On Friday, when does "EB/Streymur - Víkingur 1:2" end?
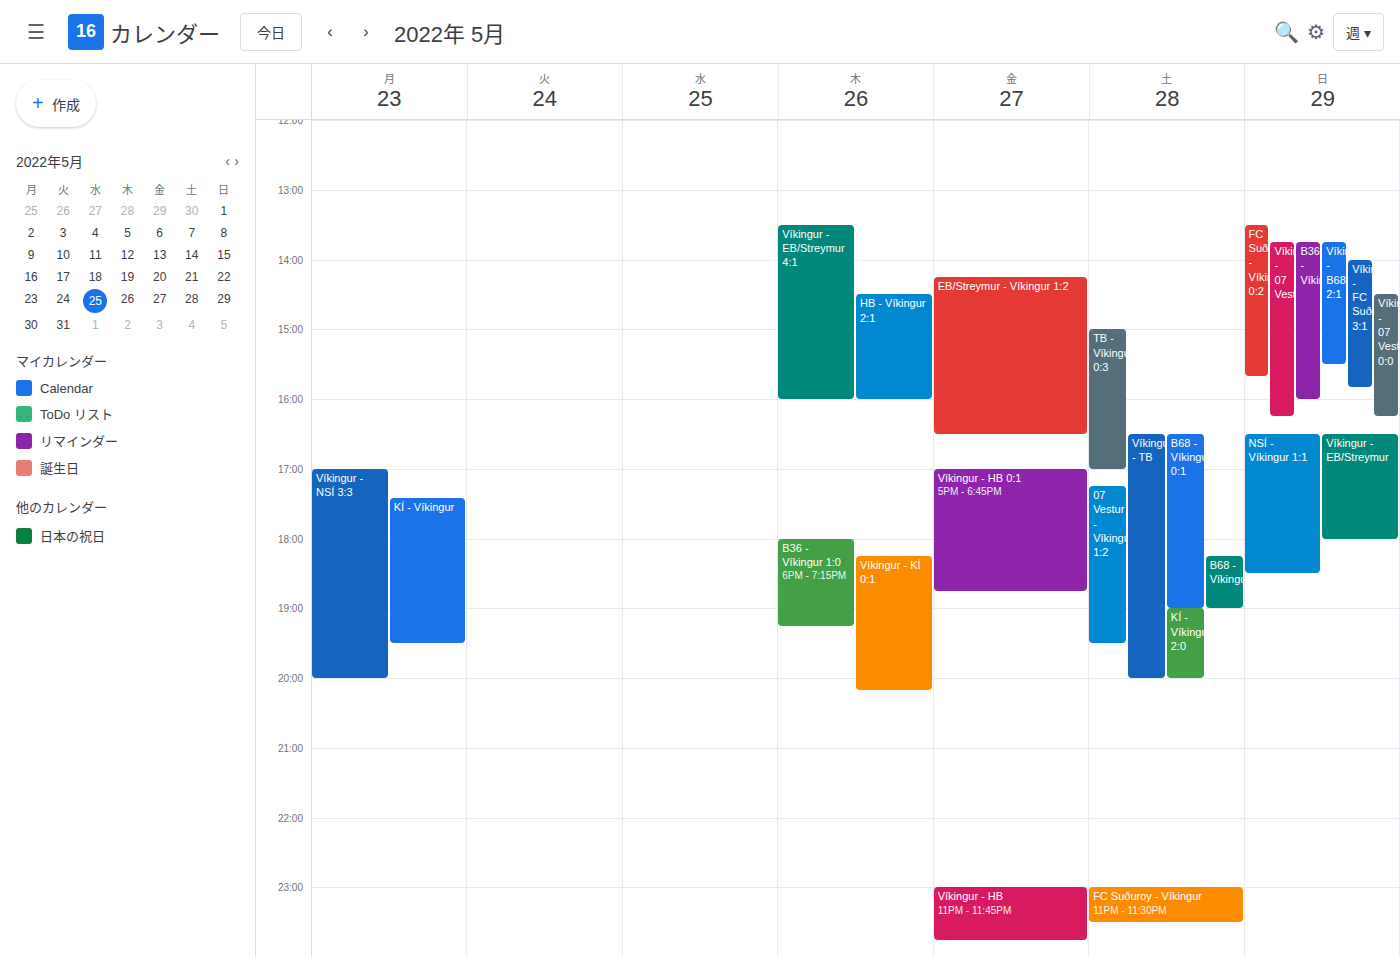
4:30 PM